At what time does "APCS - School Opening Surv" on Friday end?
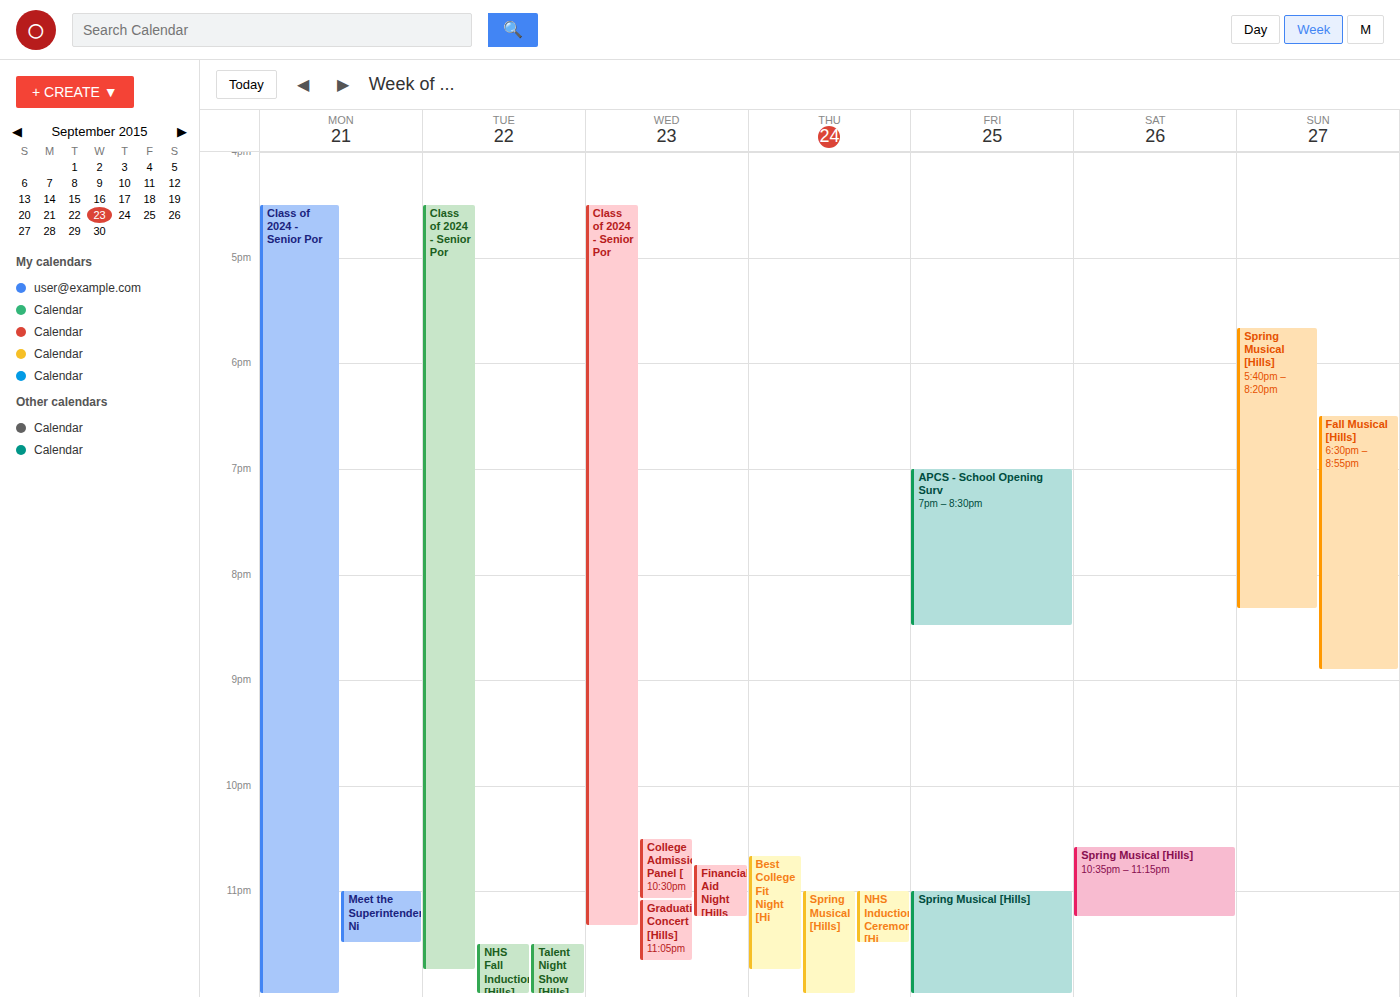
8:30 PM